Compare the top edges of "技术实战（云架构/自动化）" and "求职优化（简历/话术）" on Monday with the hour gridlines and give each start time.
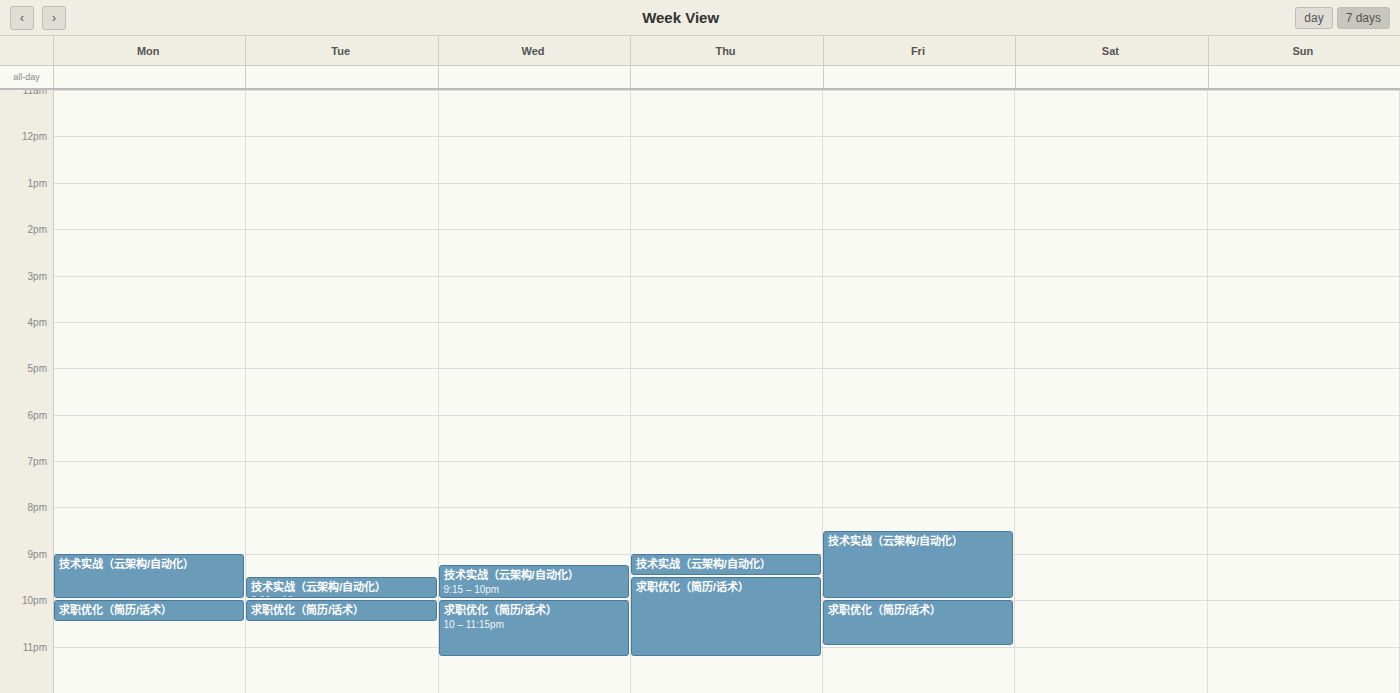
"技术实战（云架构/自动化）": 9:00 PM, exactly on the 9 PM line. "求职优化（简历/话术）": 10:00 PM, exactly on the 10 PM line.